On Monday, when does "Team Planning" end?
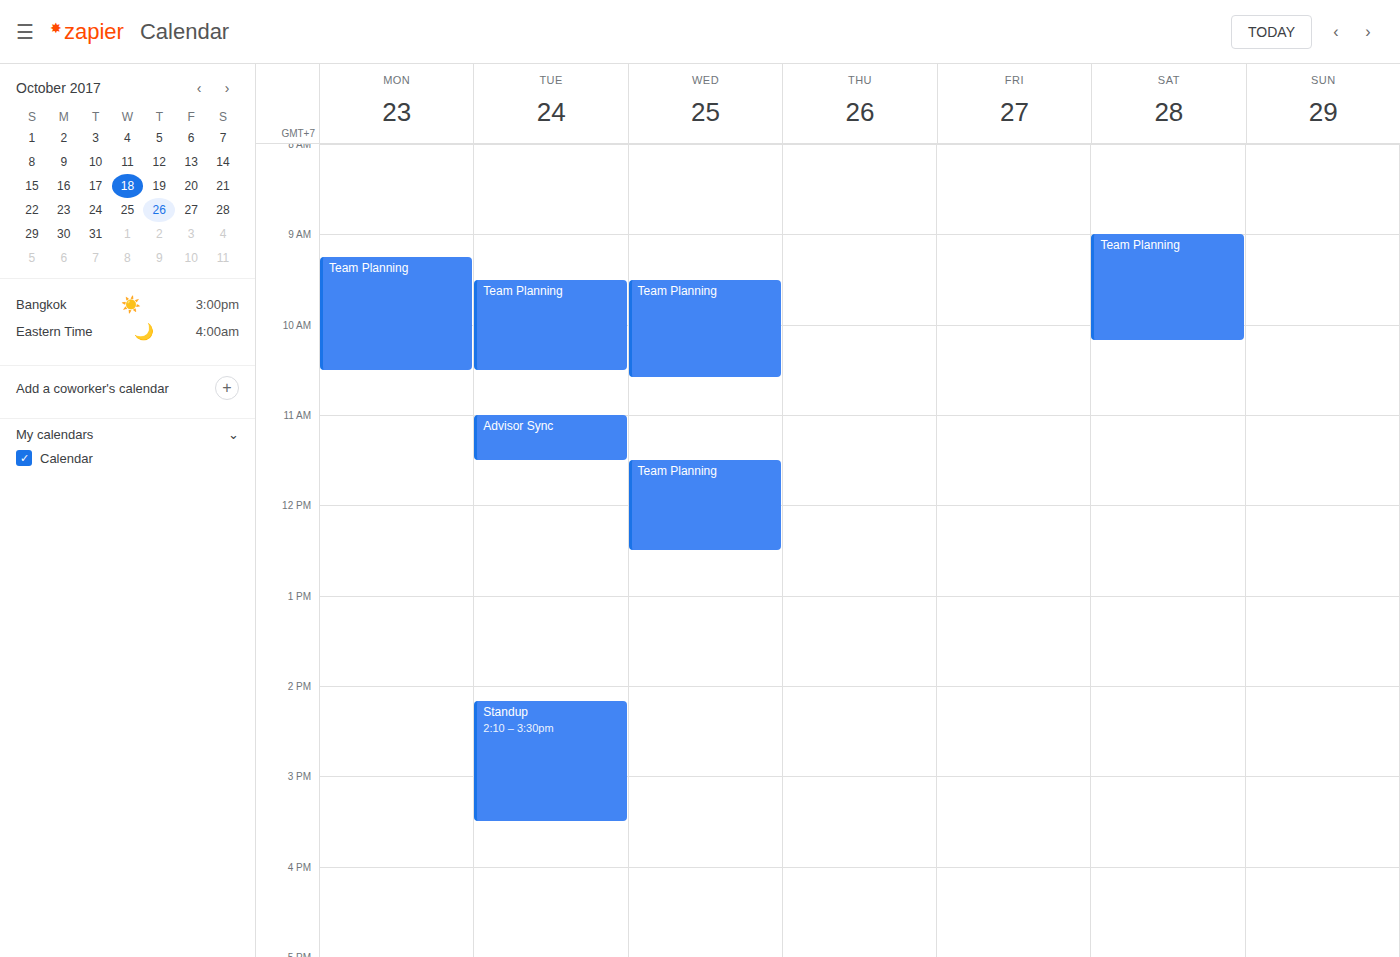
10:30 AM